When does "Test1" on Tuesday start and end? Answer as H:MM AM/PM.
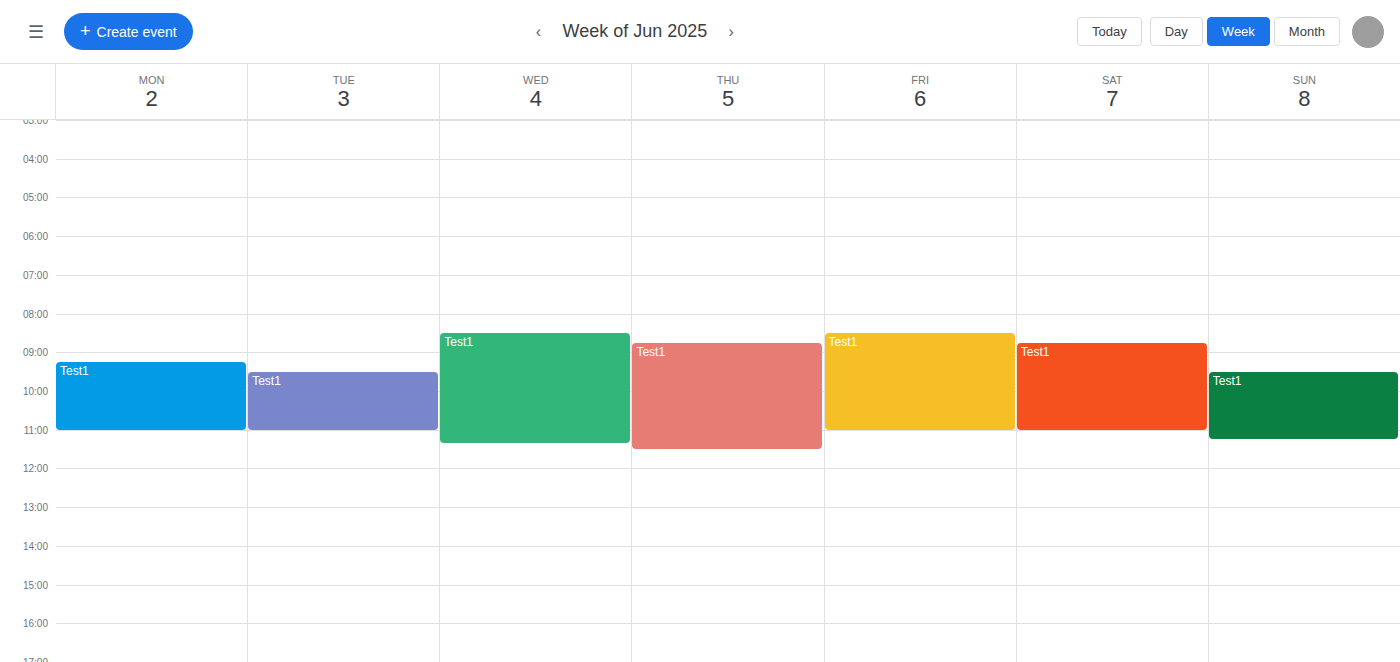
9:30 AM to 11:00 AM